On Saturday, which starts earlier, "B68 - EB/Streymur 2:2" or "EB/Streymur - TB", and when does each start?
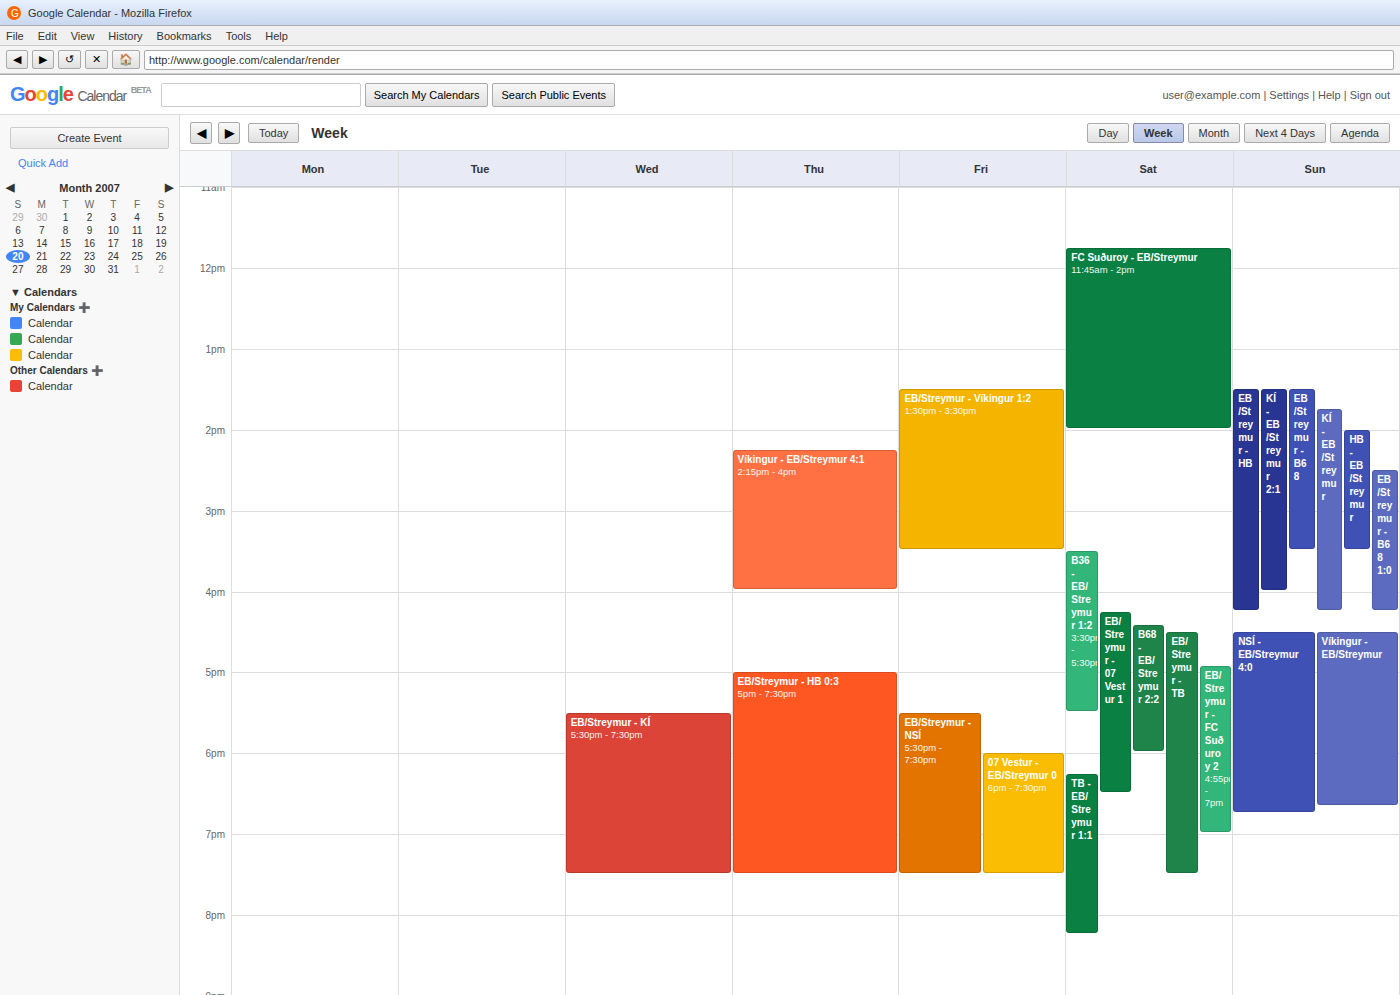
"B68 - EB/Streymur 2:2" 4:25 PM; "EB/Streymur - TB" 4:30 PM.